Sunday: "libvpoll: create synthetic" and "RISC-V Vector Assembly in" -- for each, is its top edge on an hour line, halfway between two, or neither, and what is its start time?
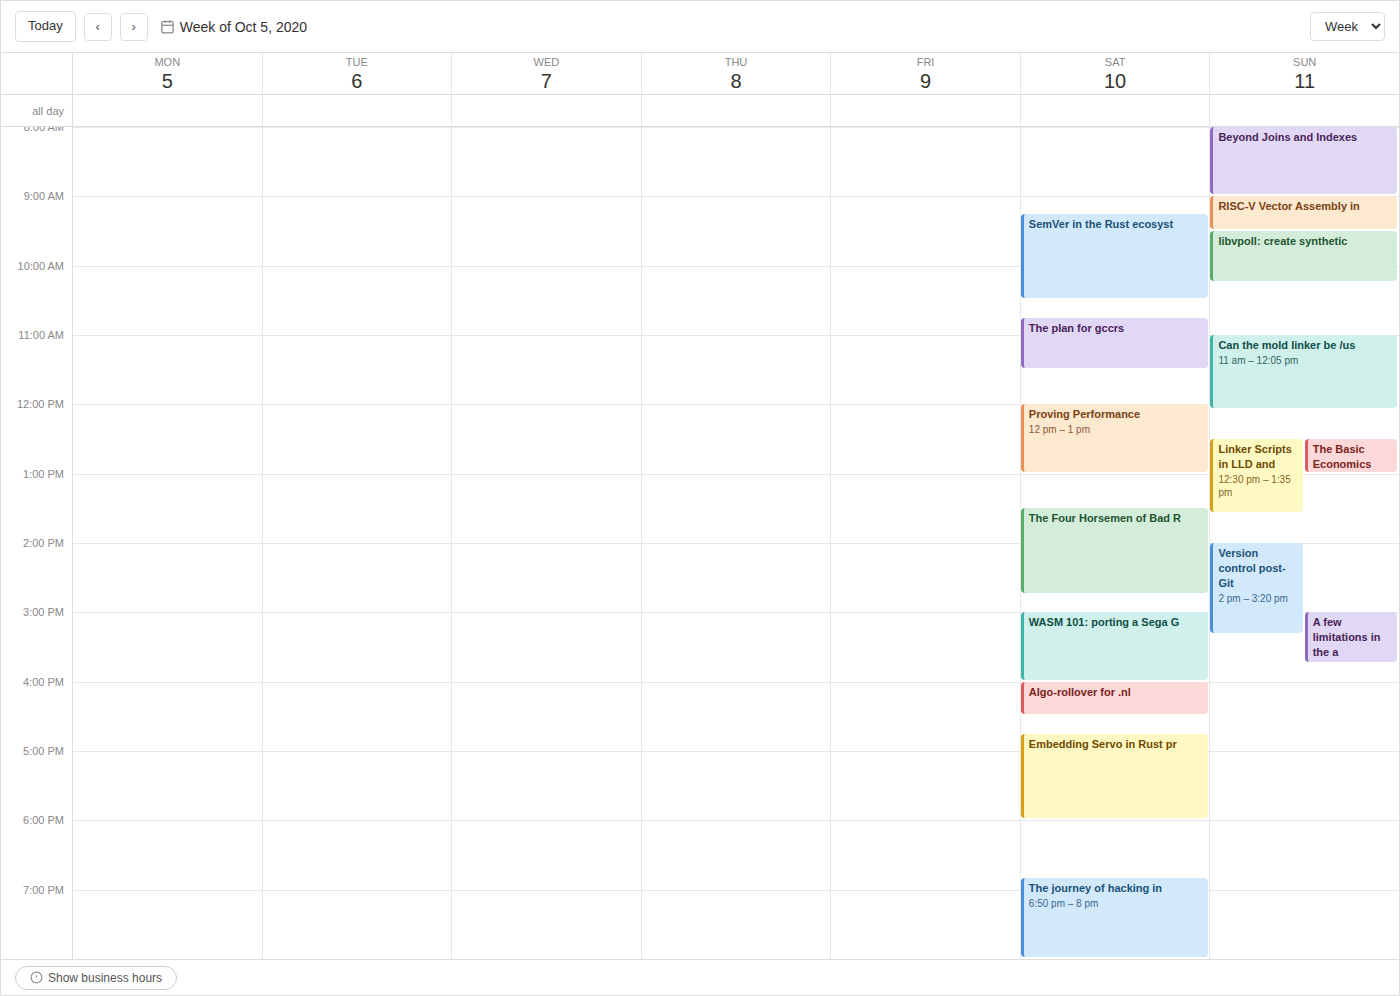
"libvpoll: create synthetic": 9:30 AM, halfway between the 9 AM and 10 AM lines. "RISC-V Vector Assembly in": 9:00 AM, exactly on the 9 AM line.